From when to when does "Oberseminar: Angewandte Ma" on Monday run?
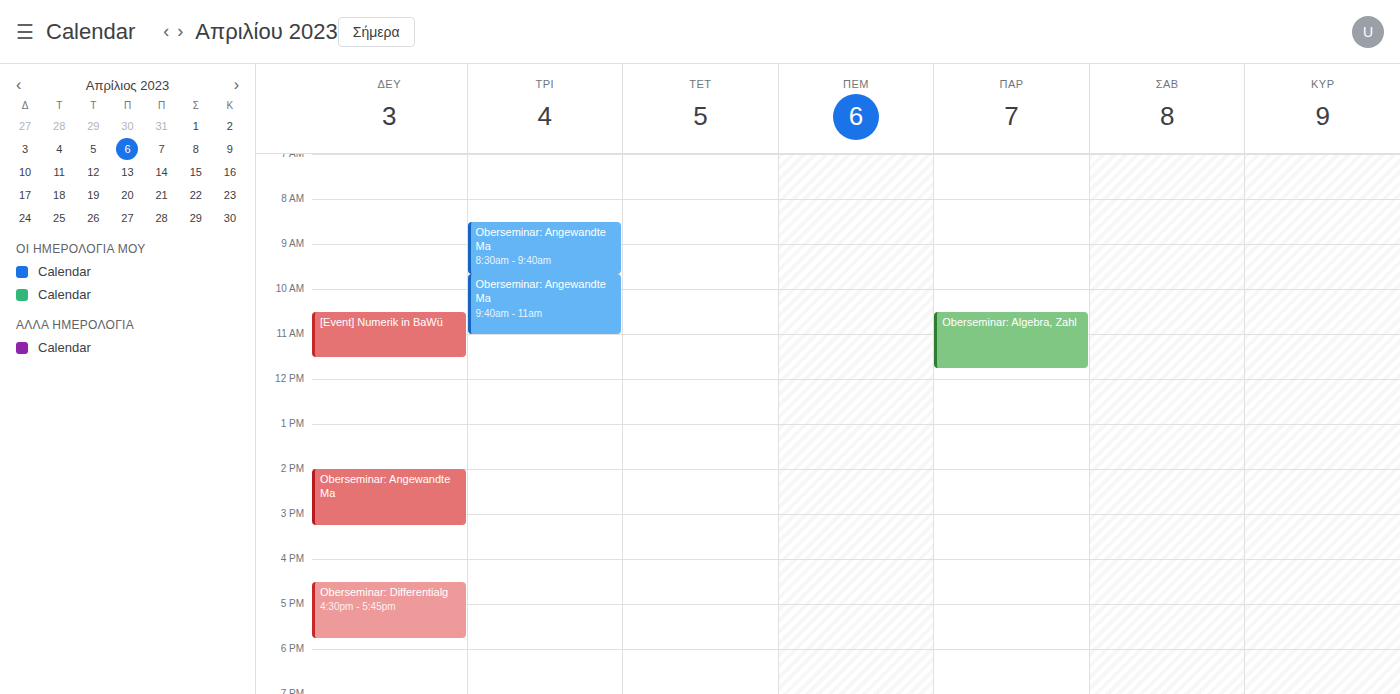
2:00 PM to 3:15 PM